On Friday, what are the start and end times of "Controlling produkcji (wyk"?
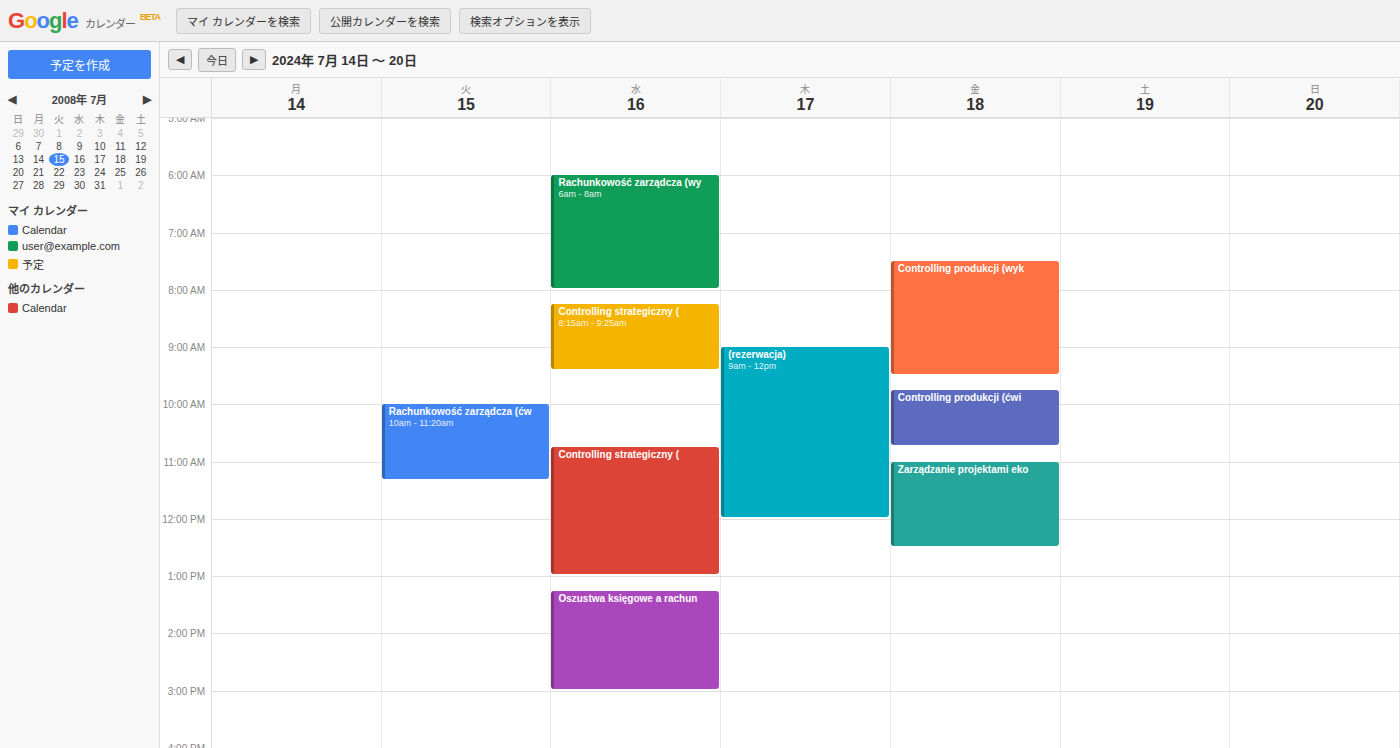
7:30 AM to 9:30 AM